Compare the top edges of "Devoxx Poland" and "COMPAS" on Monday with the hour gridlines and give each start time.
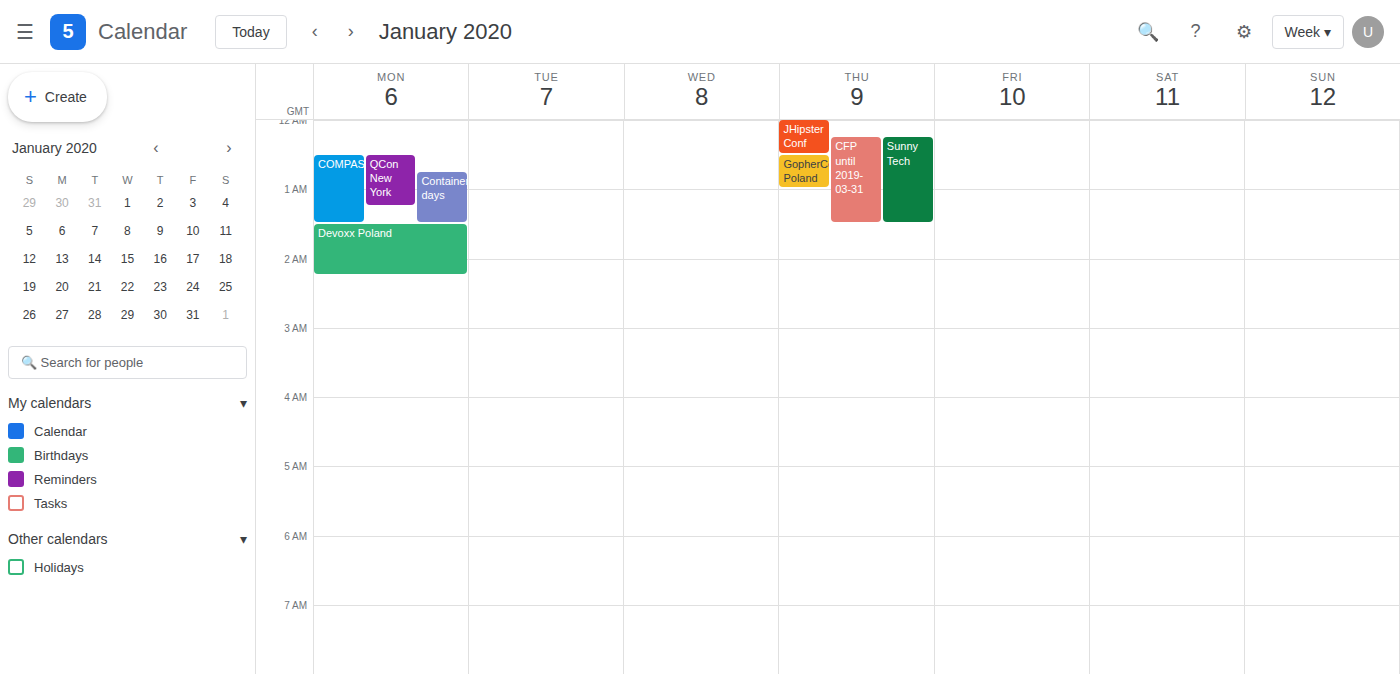
"Devoxx Poland": 1:30 AM, halfway between the 1 AM and 2 AM lines. "COMPAS": 12:30 AM, halfway between the 12 AM and 1 AM lines.